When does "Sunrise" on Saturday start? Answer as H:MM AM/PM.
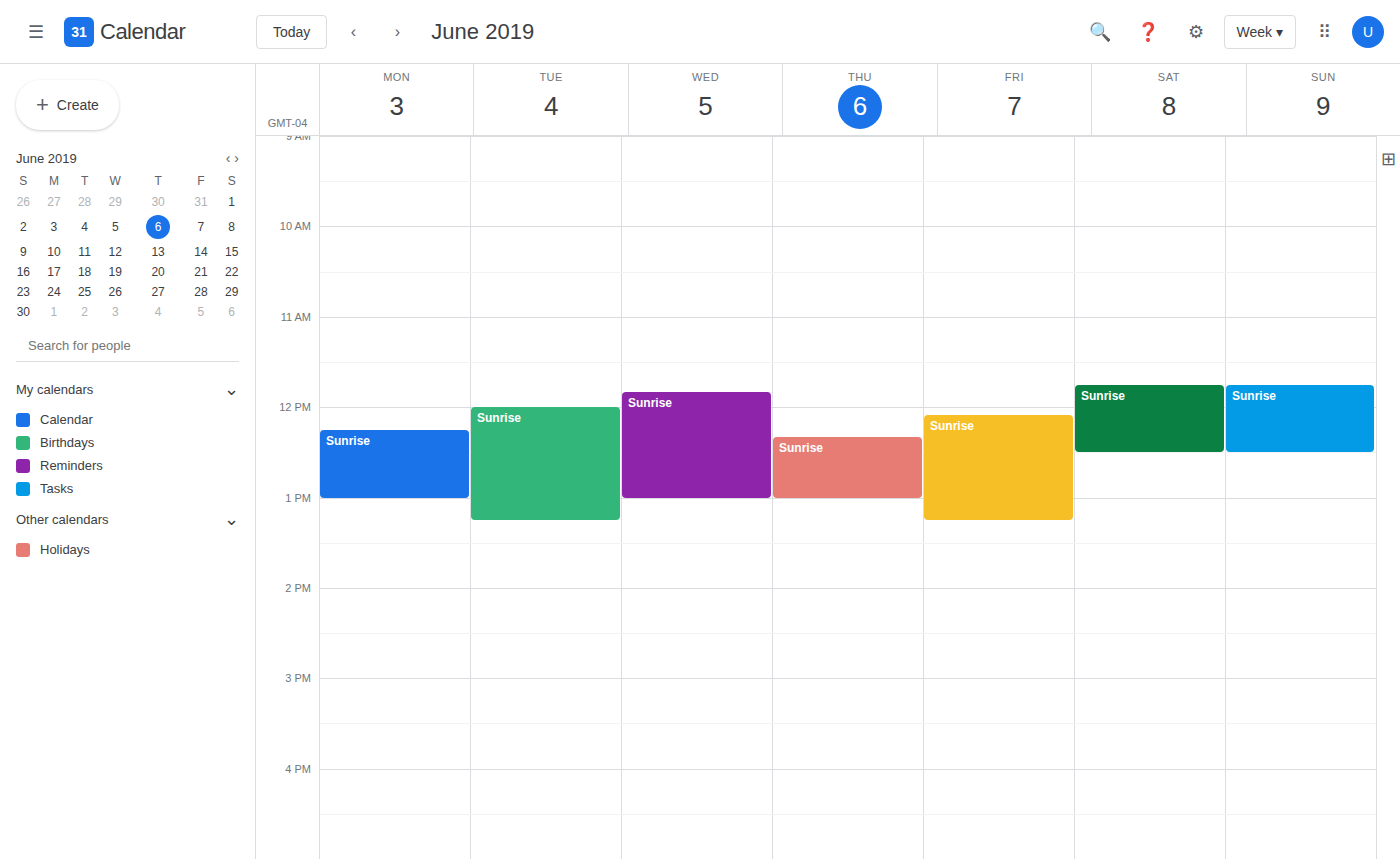
11:45 AM